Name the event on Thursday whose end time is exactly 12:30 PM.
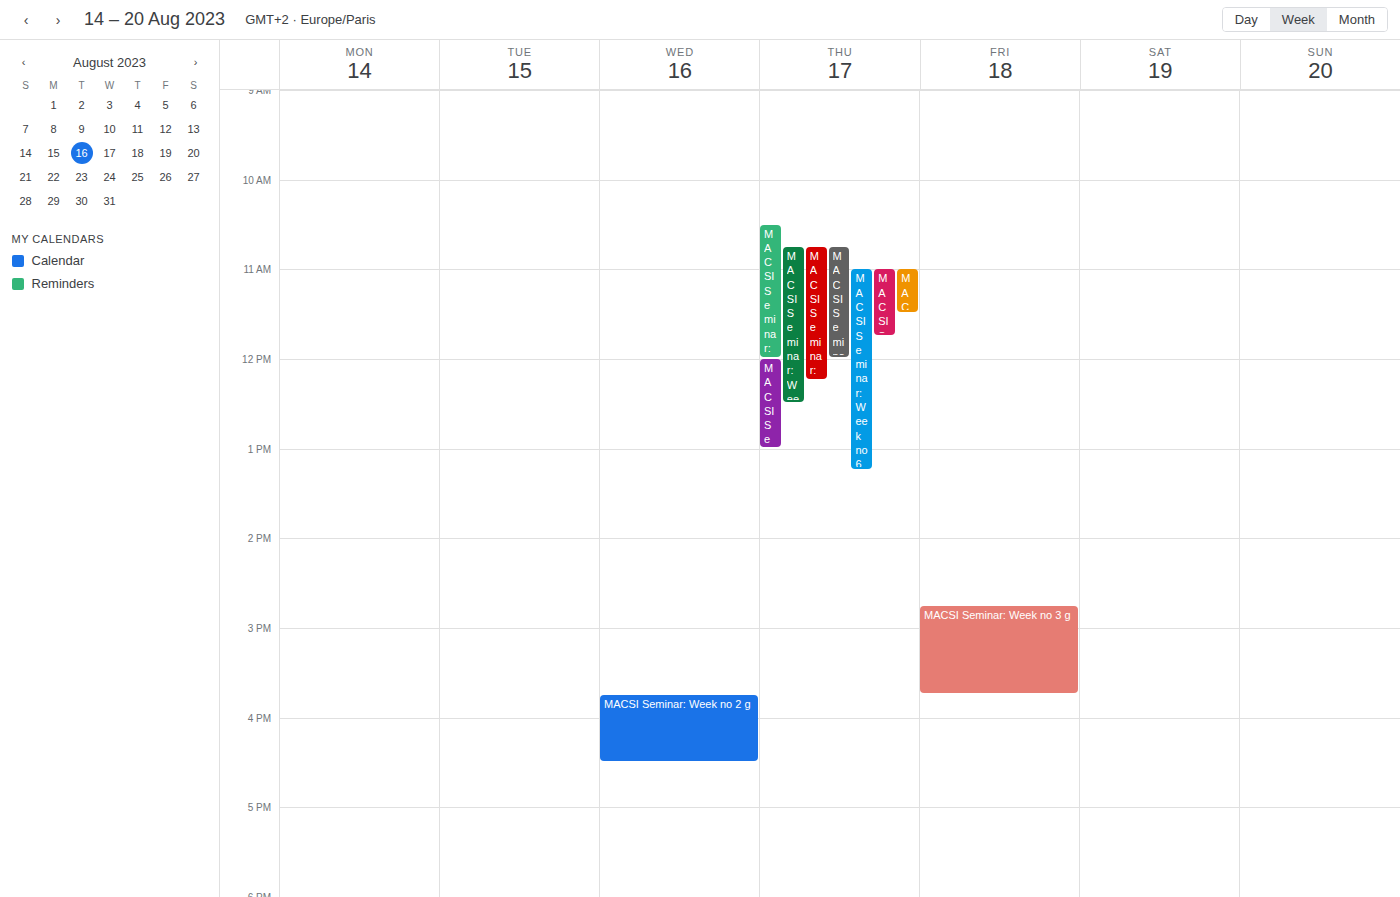
"MACSI Seminar: Week no 1 g"